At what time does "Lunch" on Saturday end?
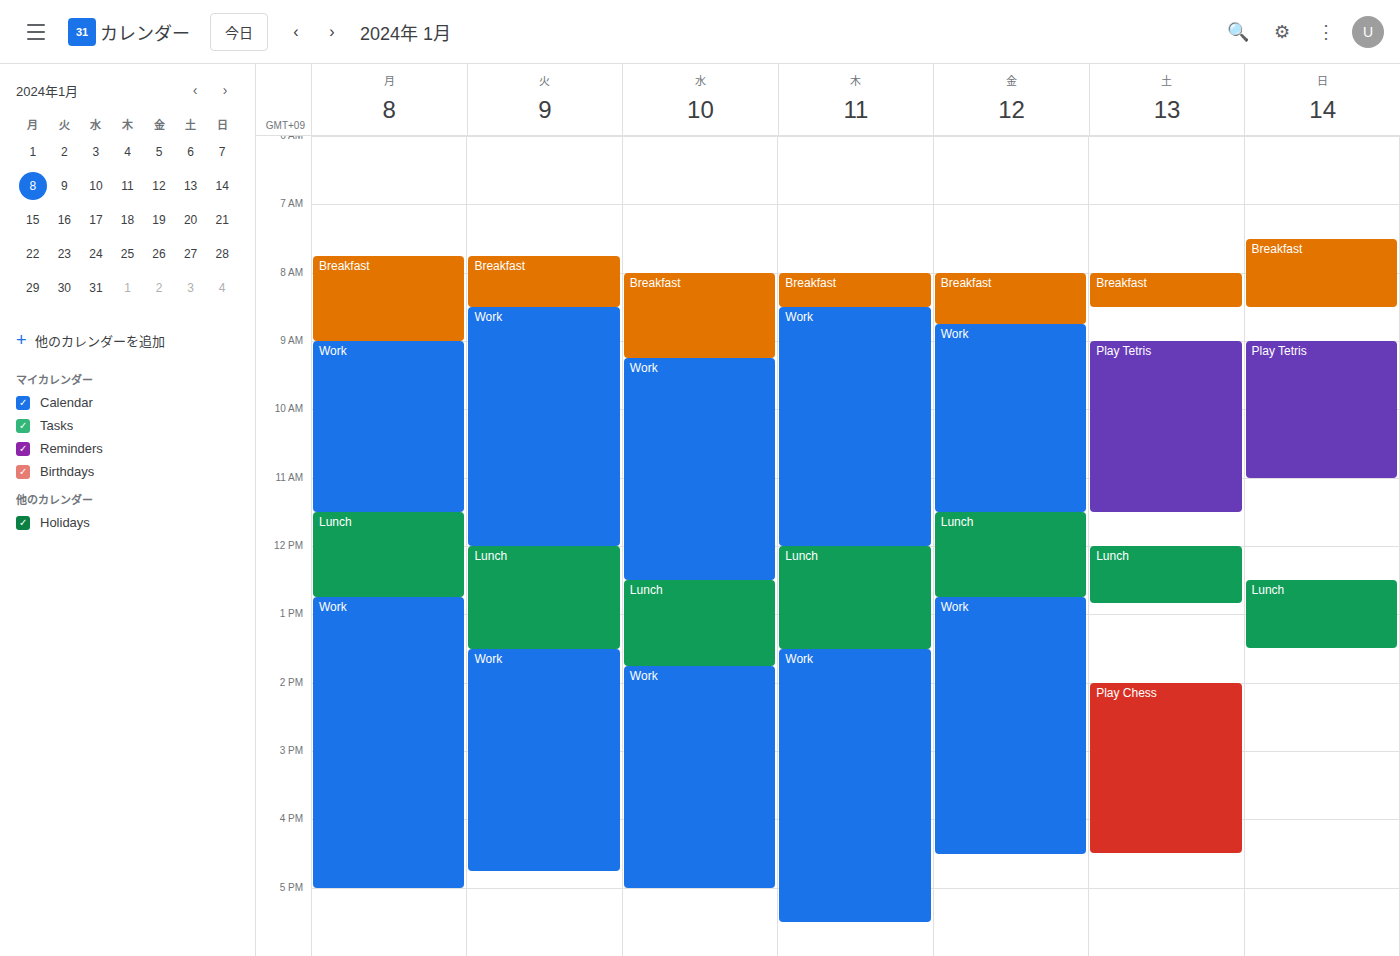
12:50 PM